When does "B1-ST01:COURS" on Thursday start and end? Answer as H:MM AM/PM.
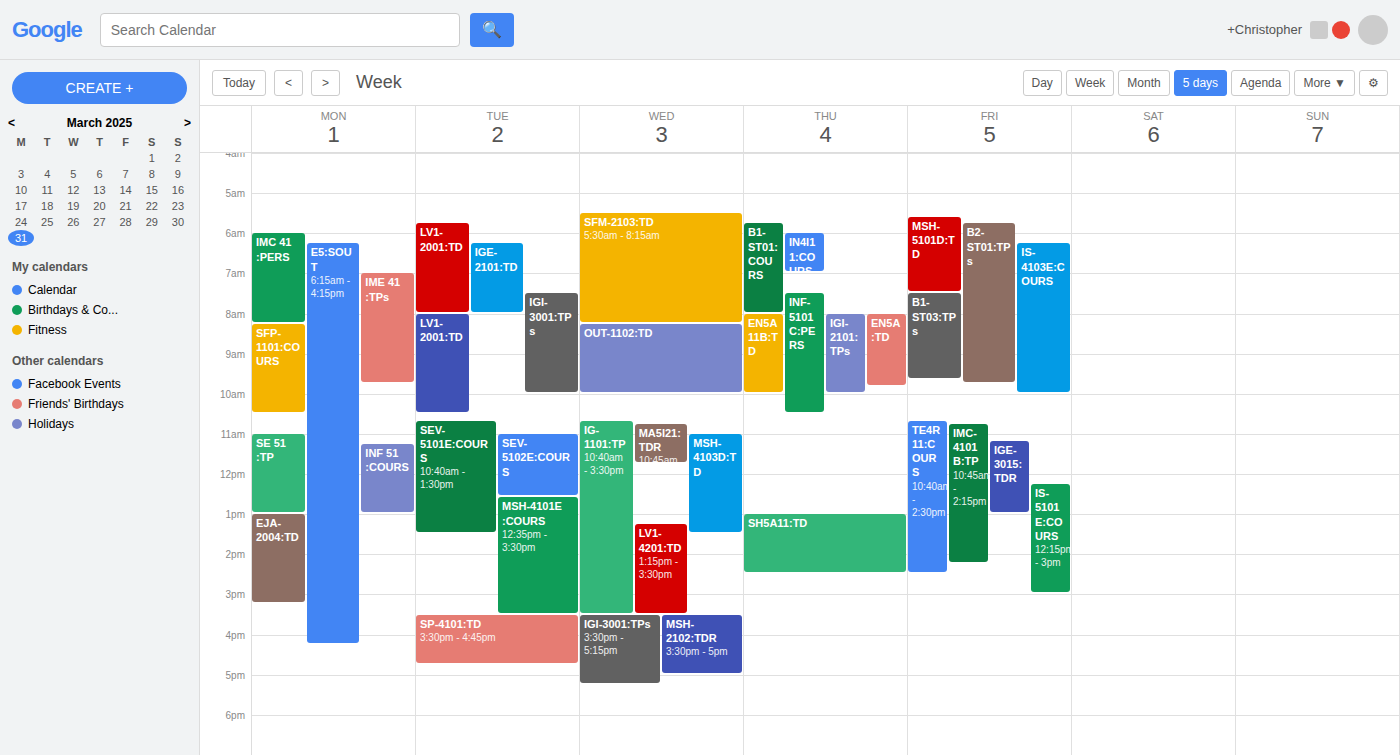
5:45 AM to 8:00 AM